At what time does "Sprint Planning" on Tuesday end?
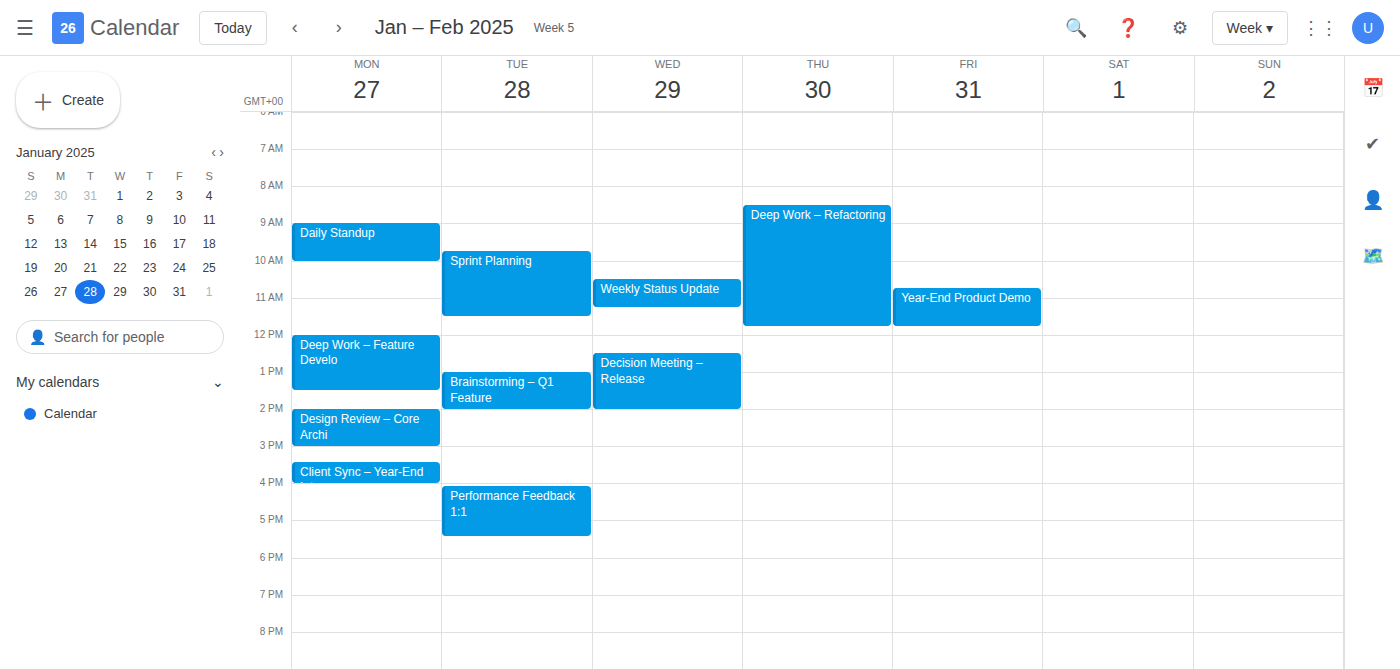
11:30 AM